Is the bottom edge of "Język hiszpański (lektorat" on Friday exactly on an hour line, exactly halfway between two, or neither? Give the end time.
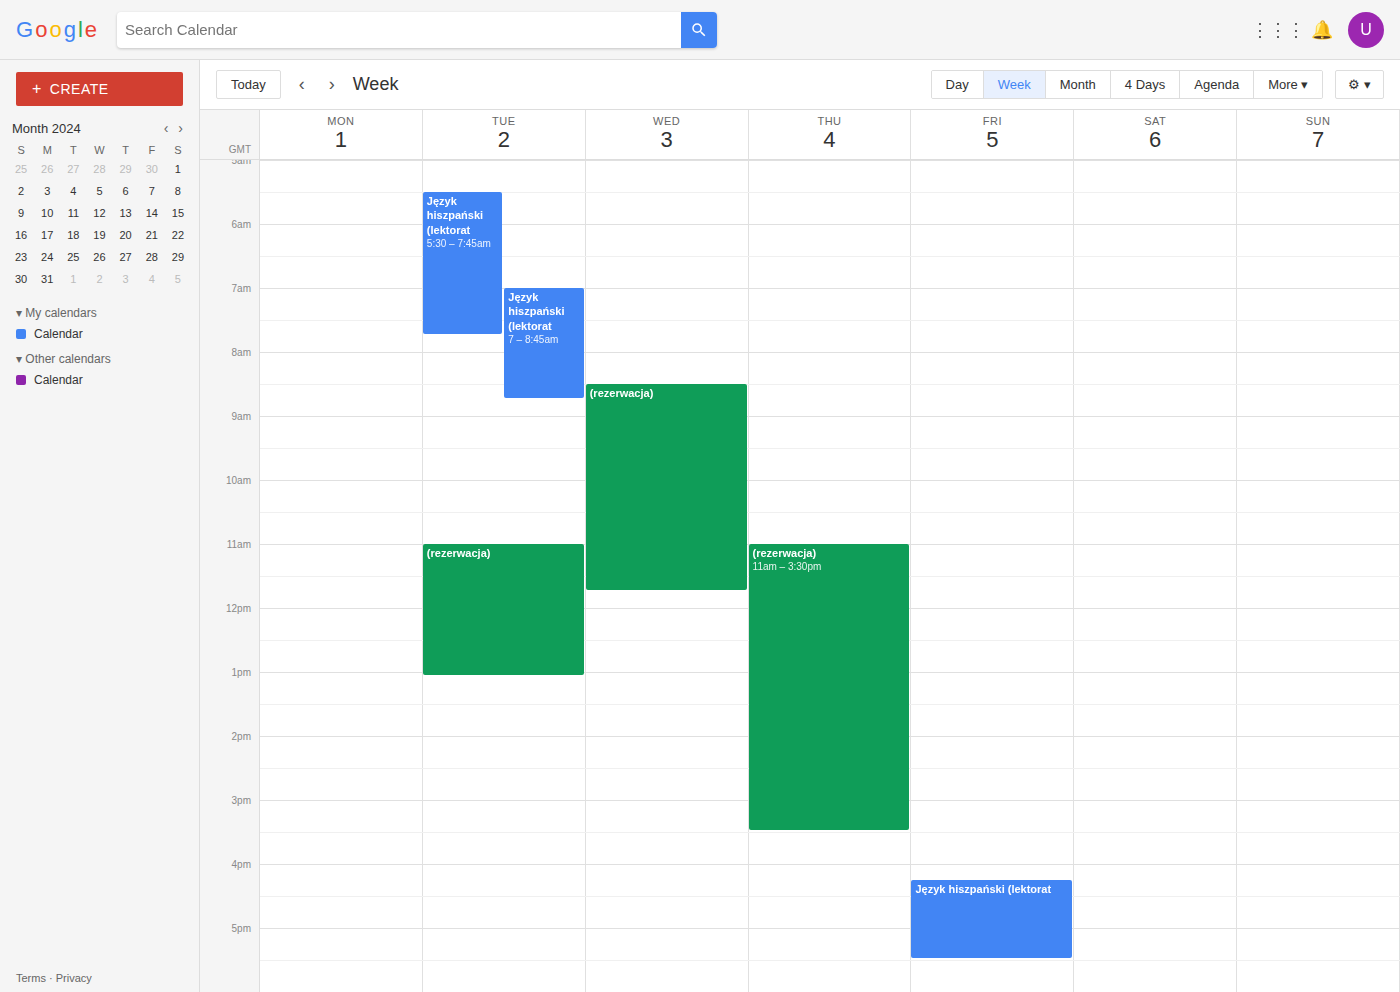
5:30 PM -- halfway between the 5 PM and 6 PM lines.